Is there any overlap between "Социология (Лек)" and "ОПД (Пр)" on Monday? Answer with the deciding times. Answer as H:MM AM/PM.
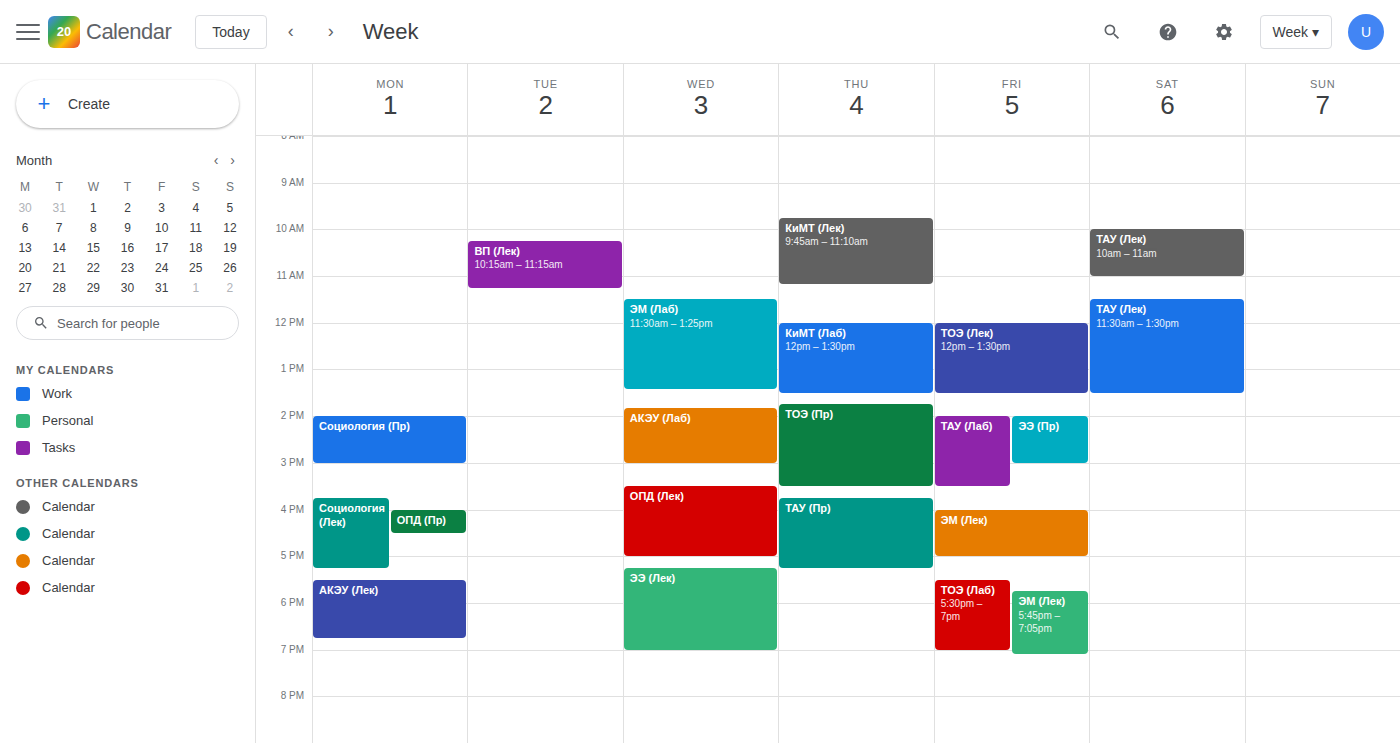
"ОПД (Пр)" runs 4:00 PM to 4:30 PM, inside "Социология (Лек)" -- they overlap.